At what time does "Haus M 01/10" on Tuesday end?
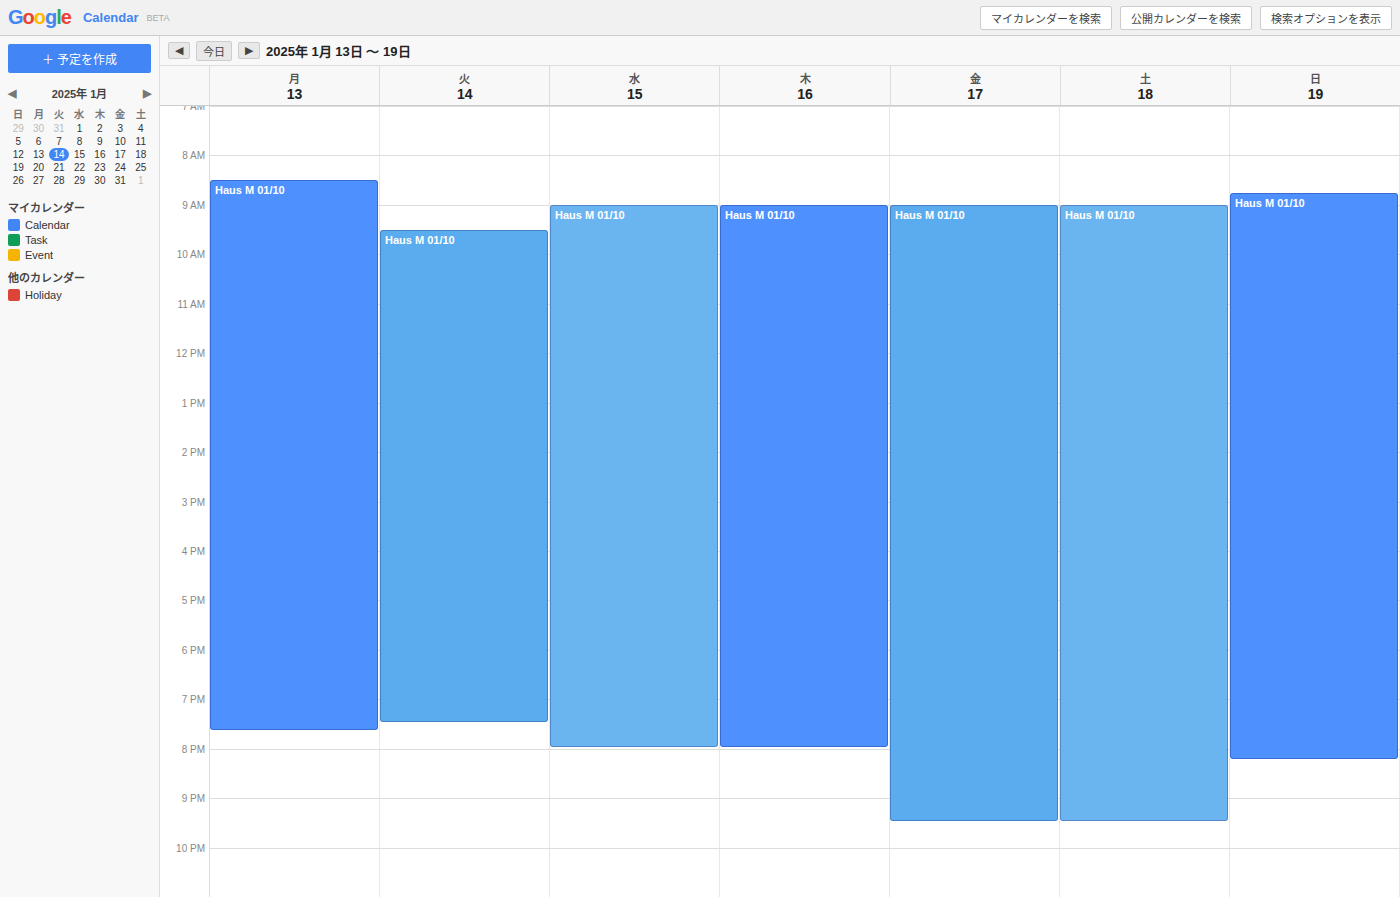
7:30 PM